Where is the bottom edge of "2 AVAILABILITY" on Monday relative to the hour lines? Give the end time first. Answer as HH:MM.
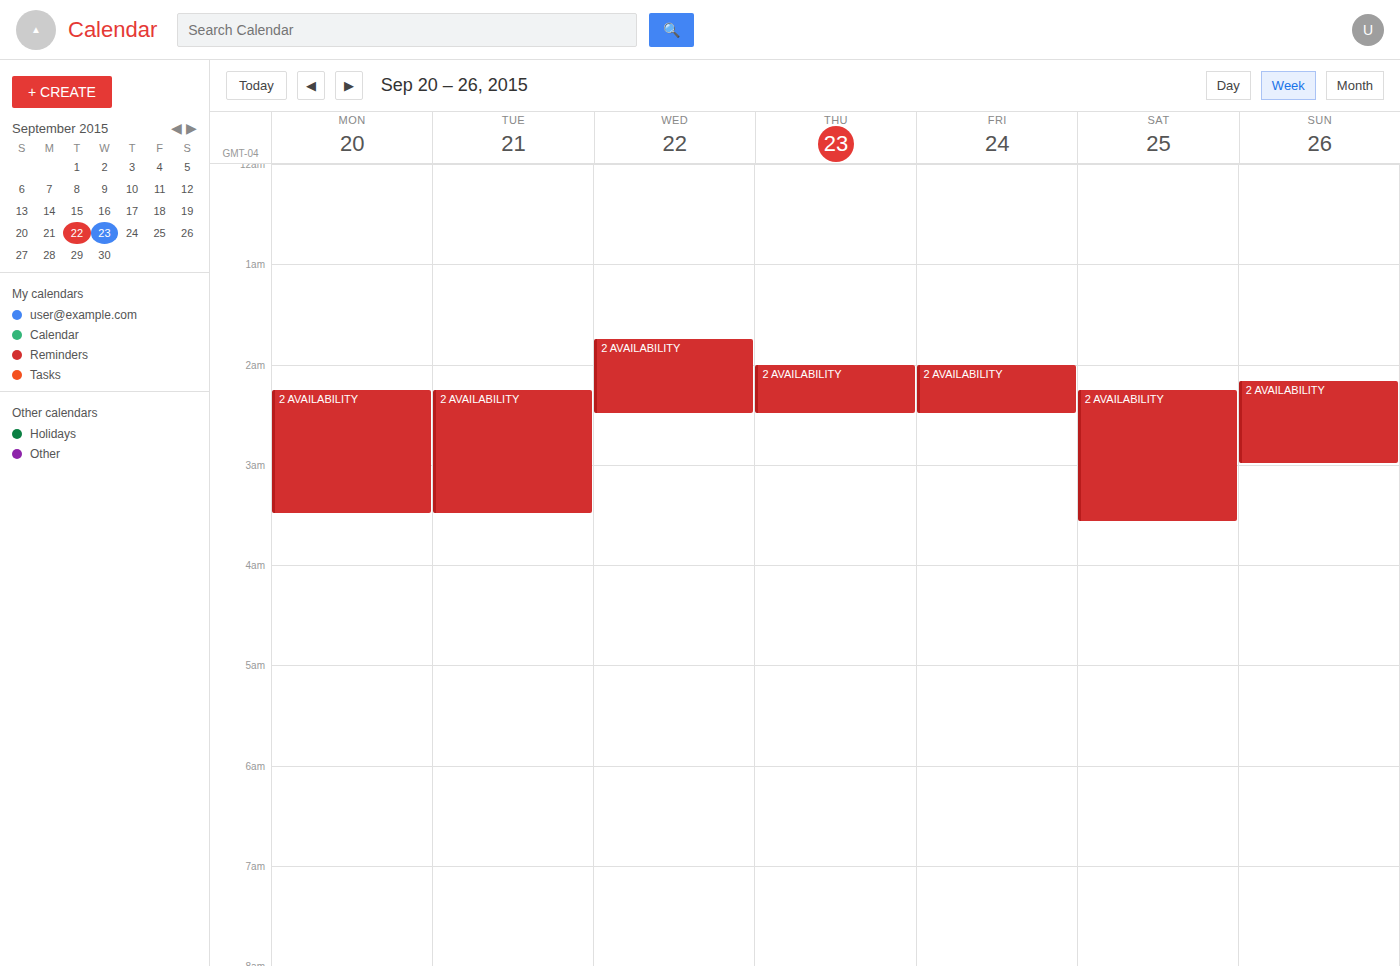
03:30 -- halfway between the 03:00 and 04:00 lines.